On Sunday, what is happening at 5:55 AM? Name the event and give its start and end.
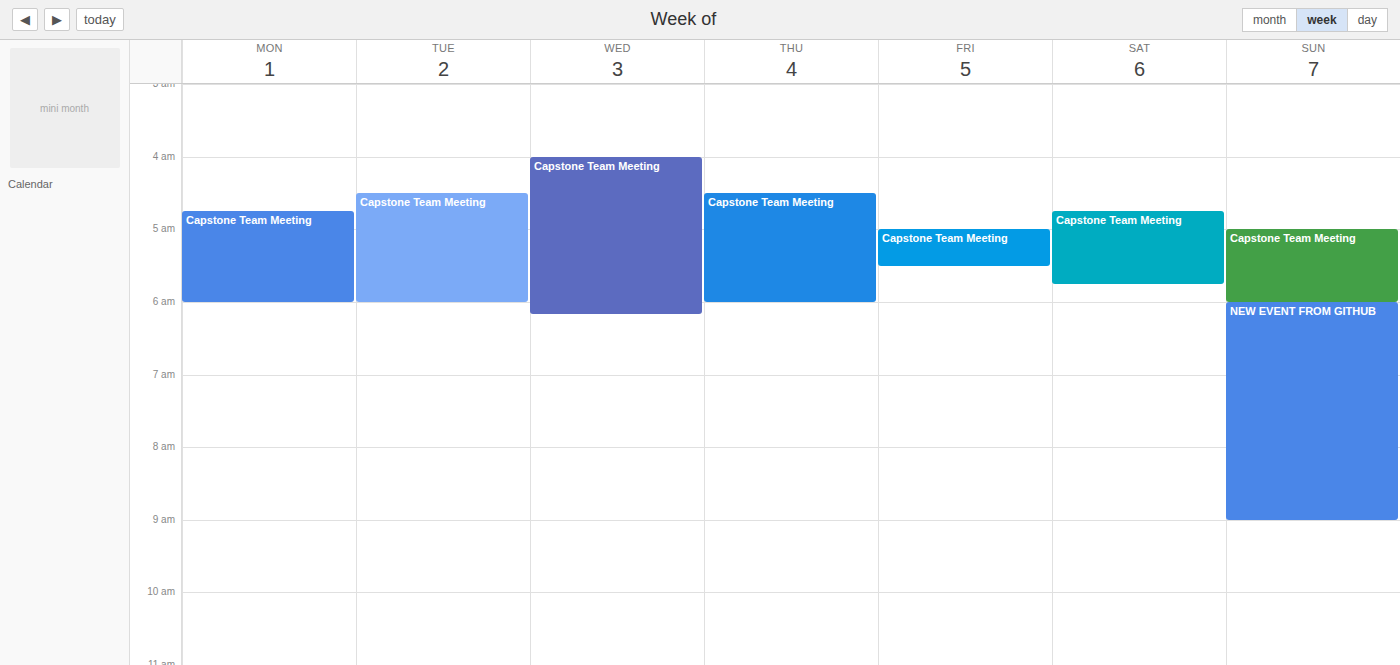
"Capstone Team Meeting", 5:00 AM to 6:00 AM